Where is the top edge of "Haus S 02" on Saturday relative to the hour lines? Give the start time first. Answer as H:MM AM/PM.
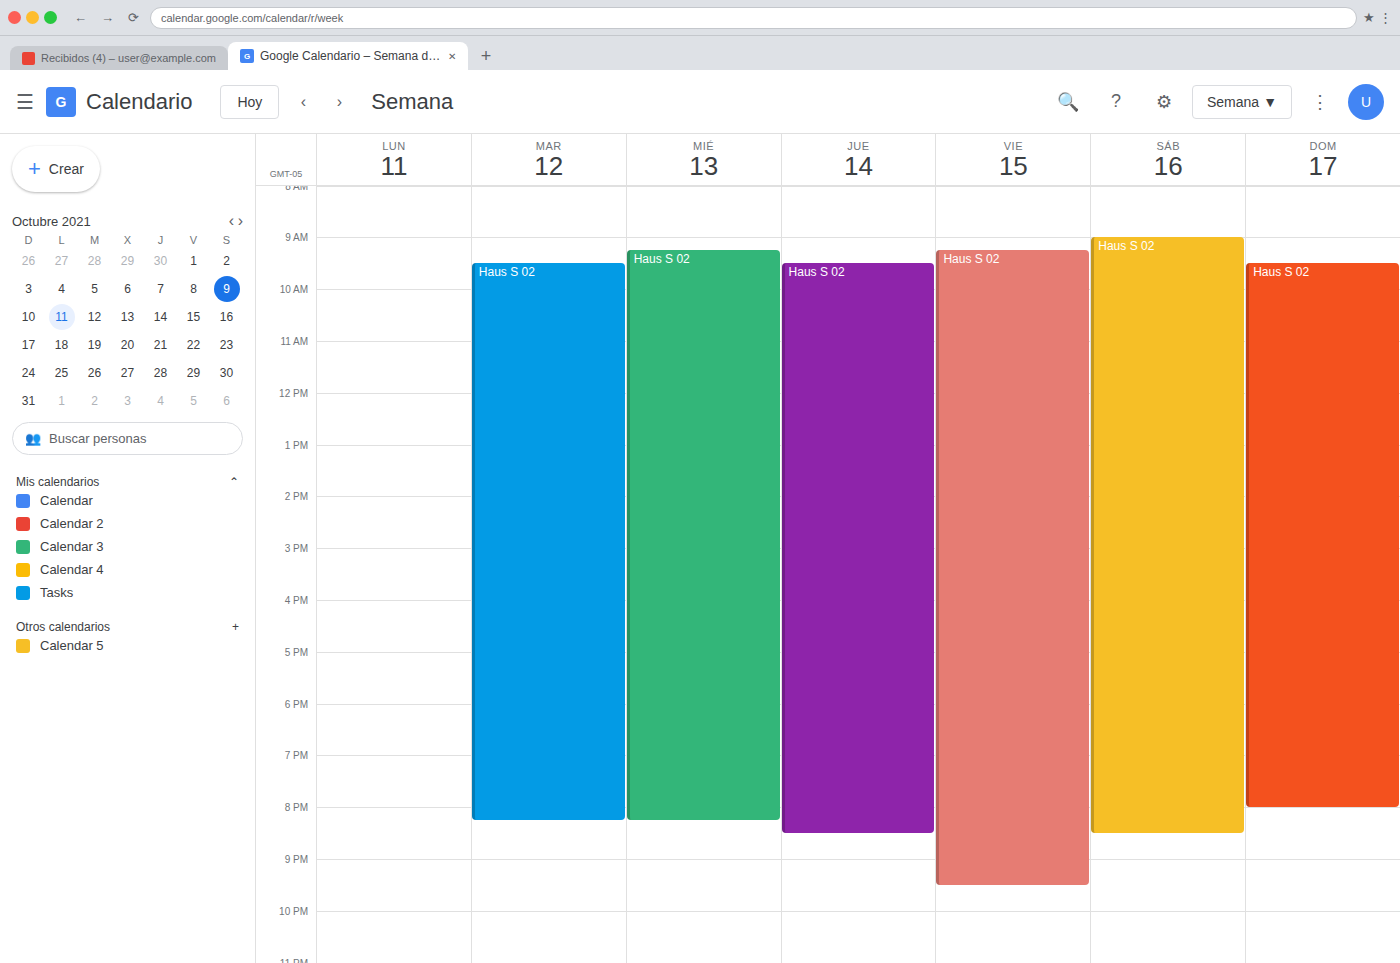
9:00 AM -- exactly on the 9 AM line.